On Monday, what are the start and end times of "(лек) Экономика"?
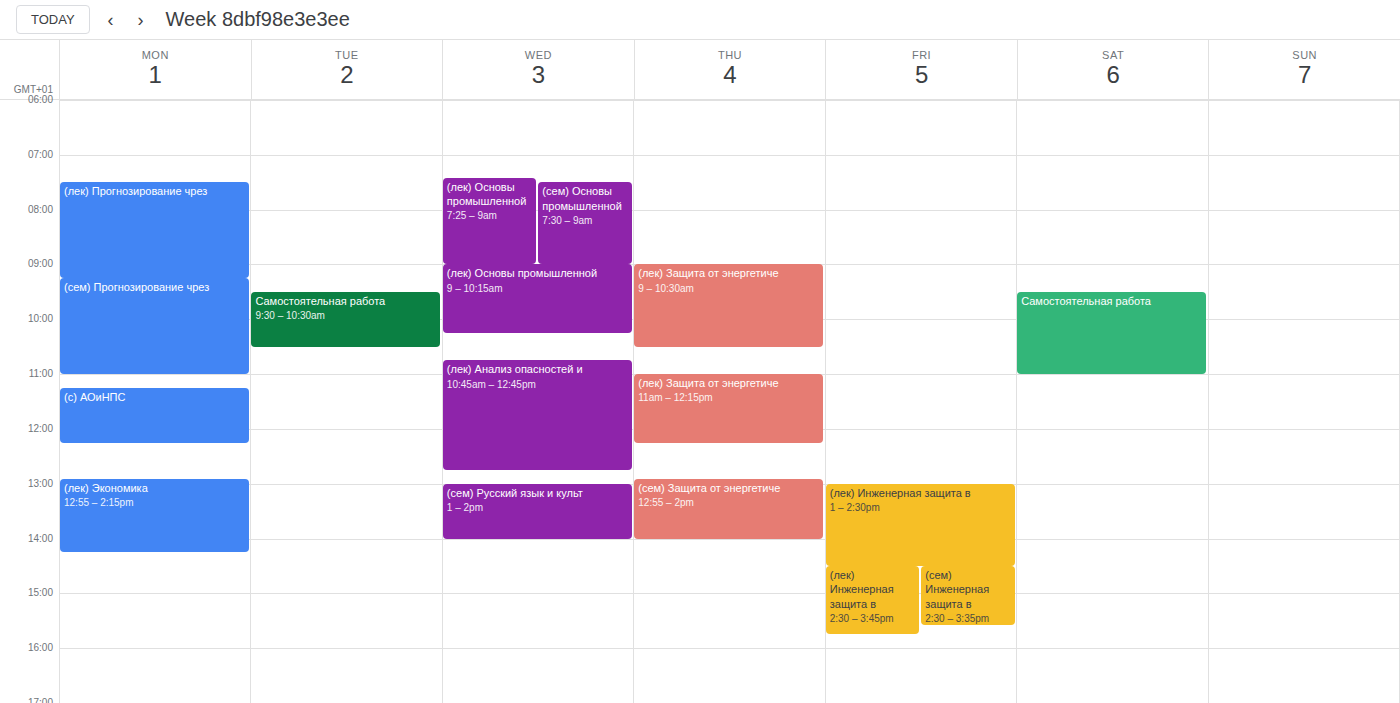
12:55 PM to 2:15 PM